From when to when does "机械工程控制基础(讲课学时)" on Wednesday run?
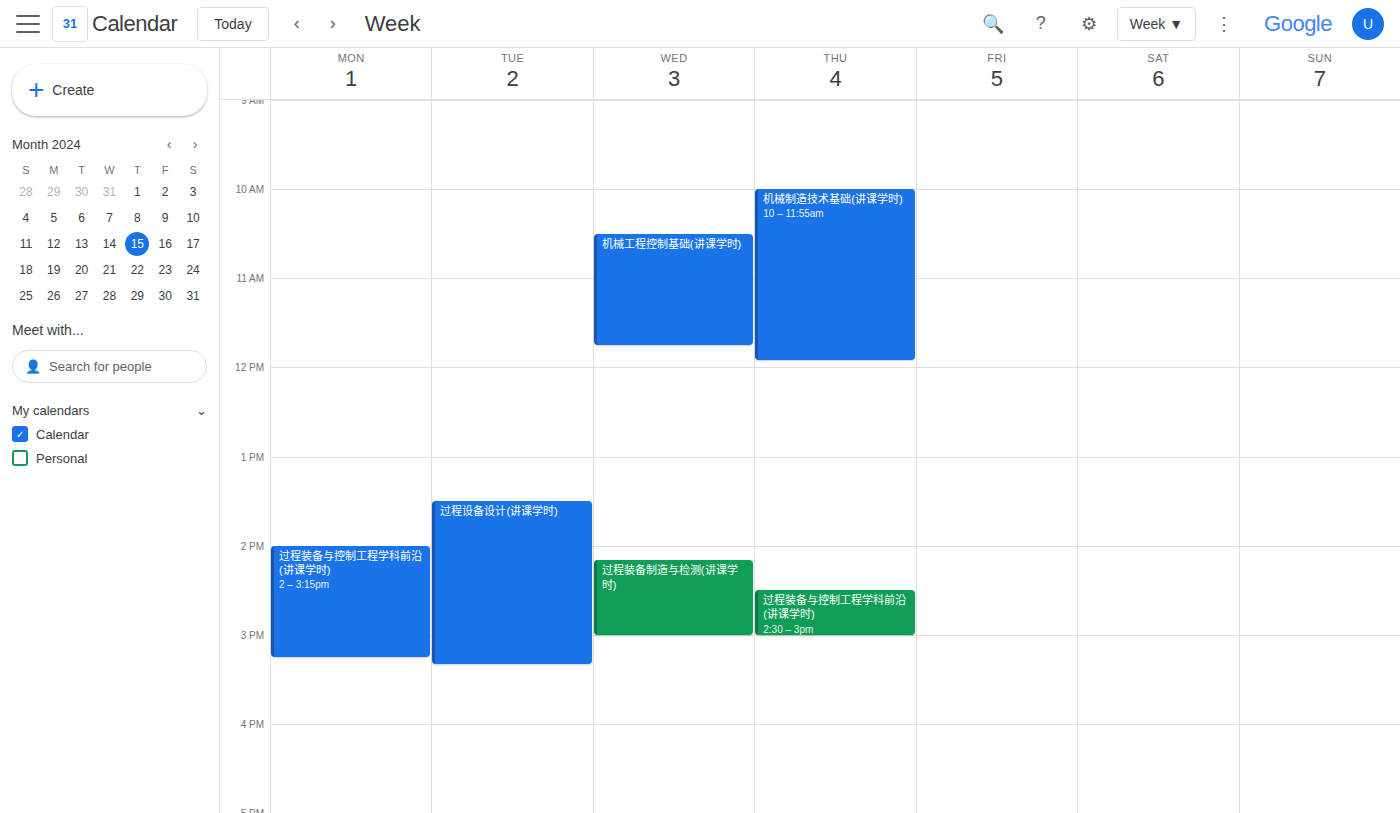
10:30 AM to 11:45 AM